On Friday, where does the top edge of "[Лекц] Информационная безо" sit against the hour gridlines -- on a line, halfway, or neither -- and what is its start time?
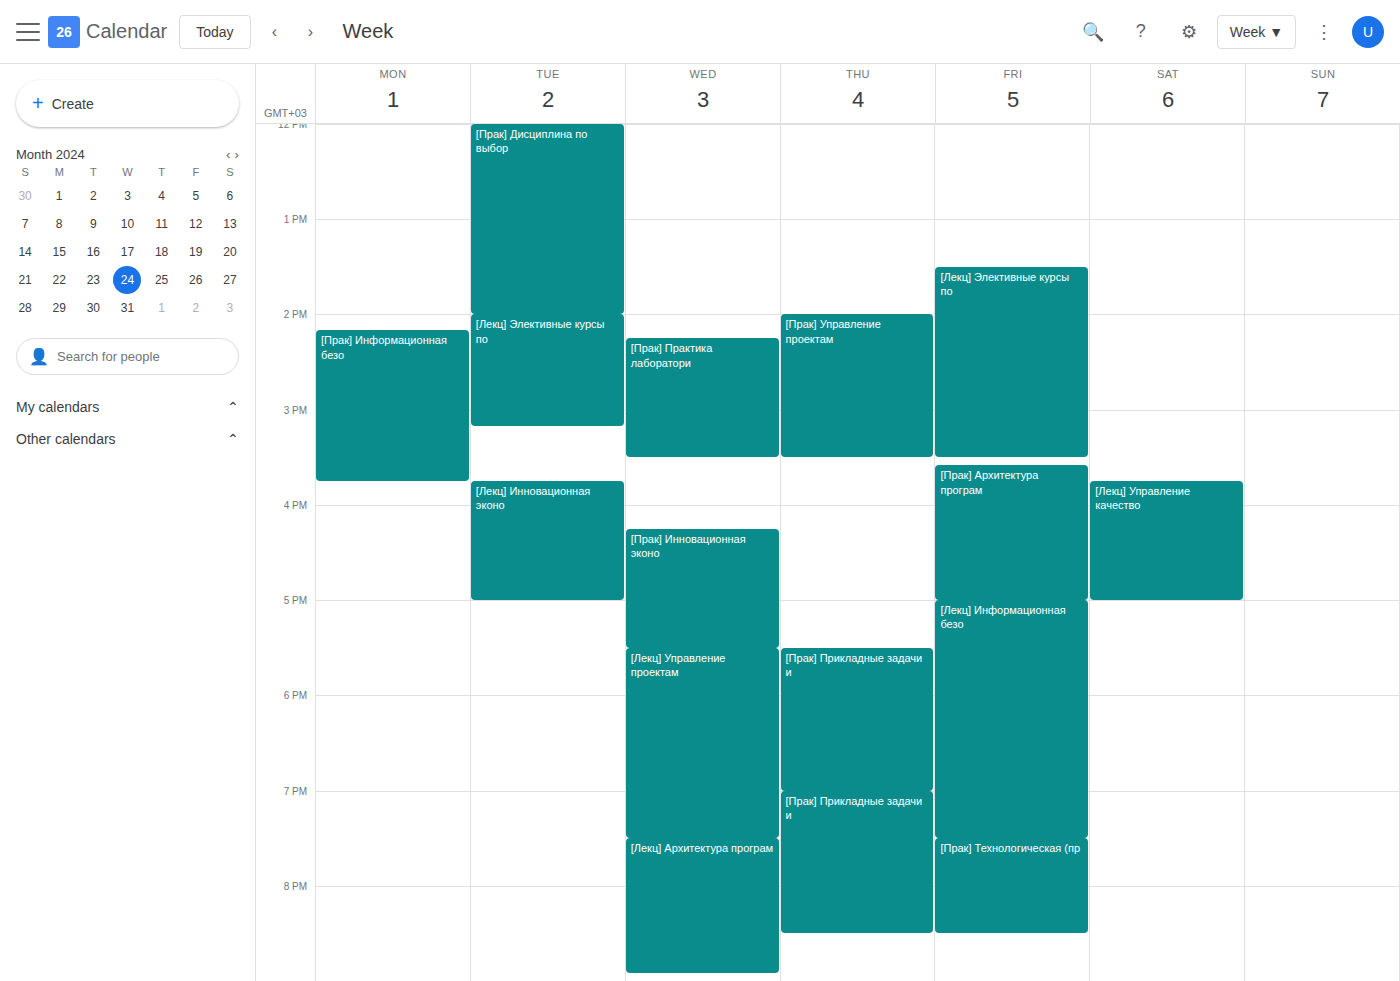
17:00 -- exactly on the 17:00 line.